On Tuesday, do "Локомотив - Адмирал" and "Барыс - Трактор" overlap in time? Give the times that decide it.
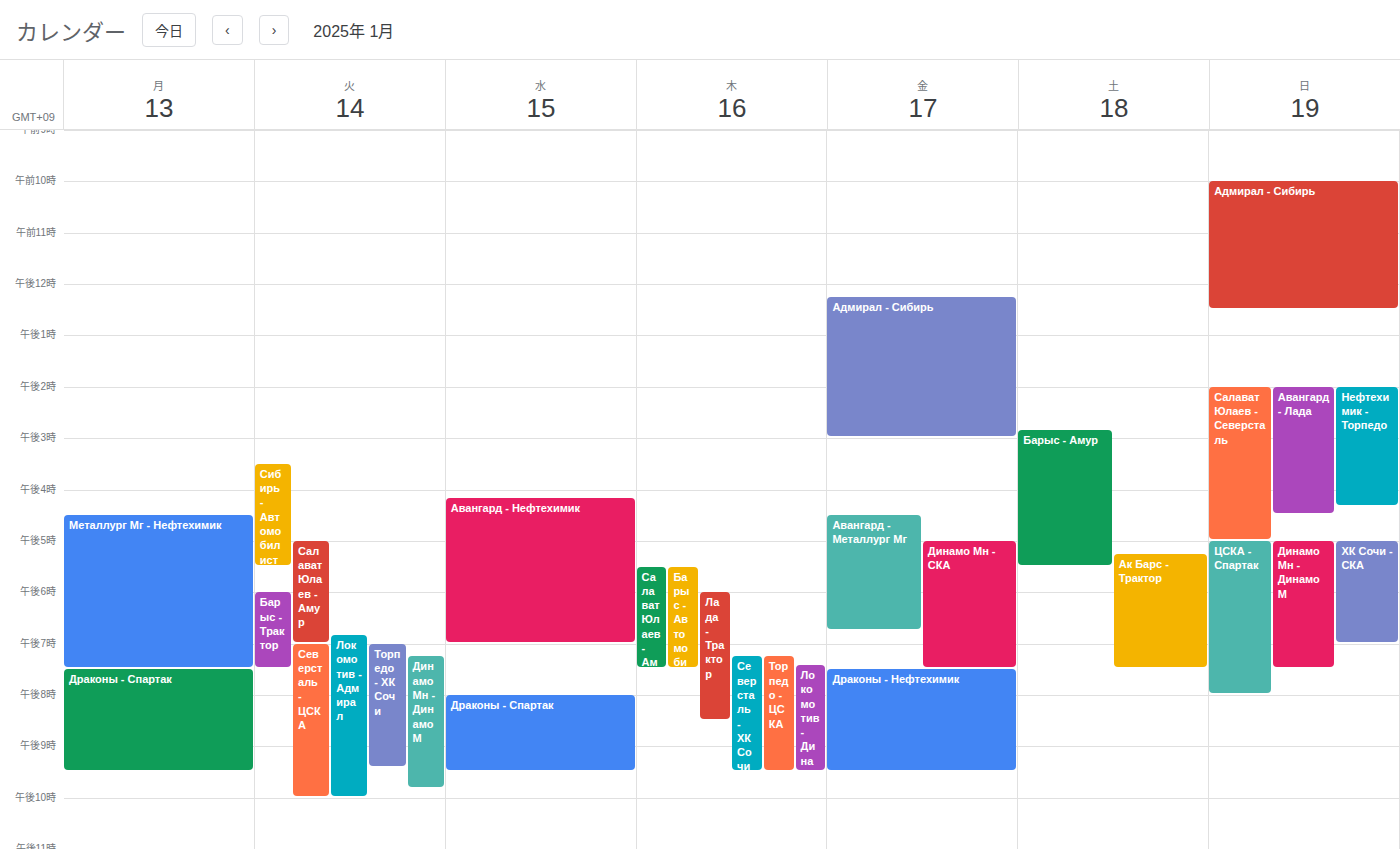
"Локомотив - Адмирал" starts at 6:50 PM, before "Барыс - Трактор" ends at 7:30 PM -- they overlap.